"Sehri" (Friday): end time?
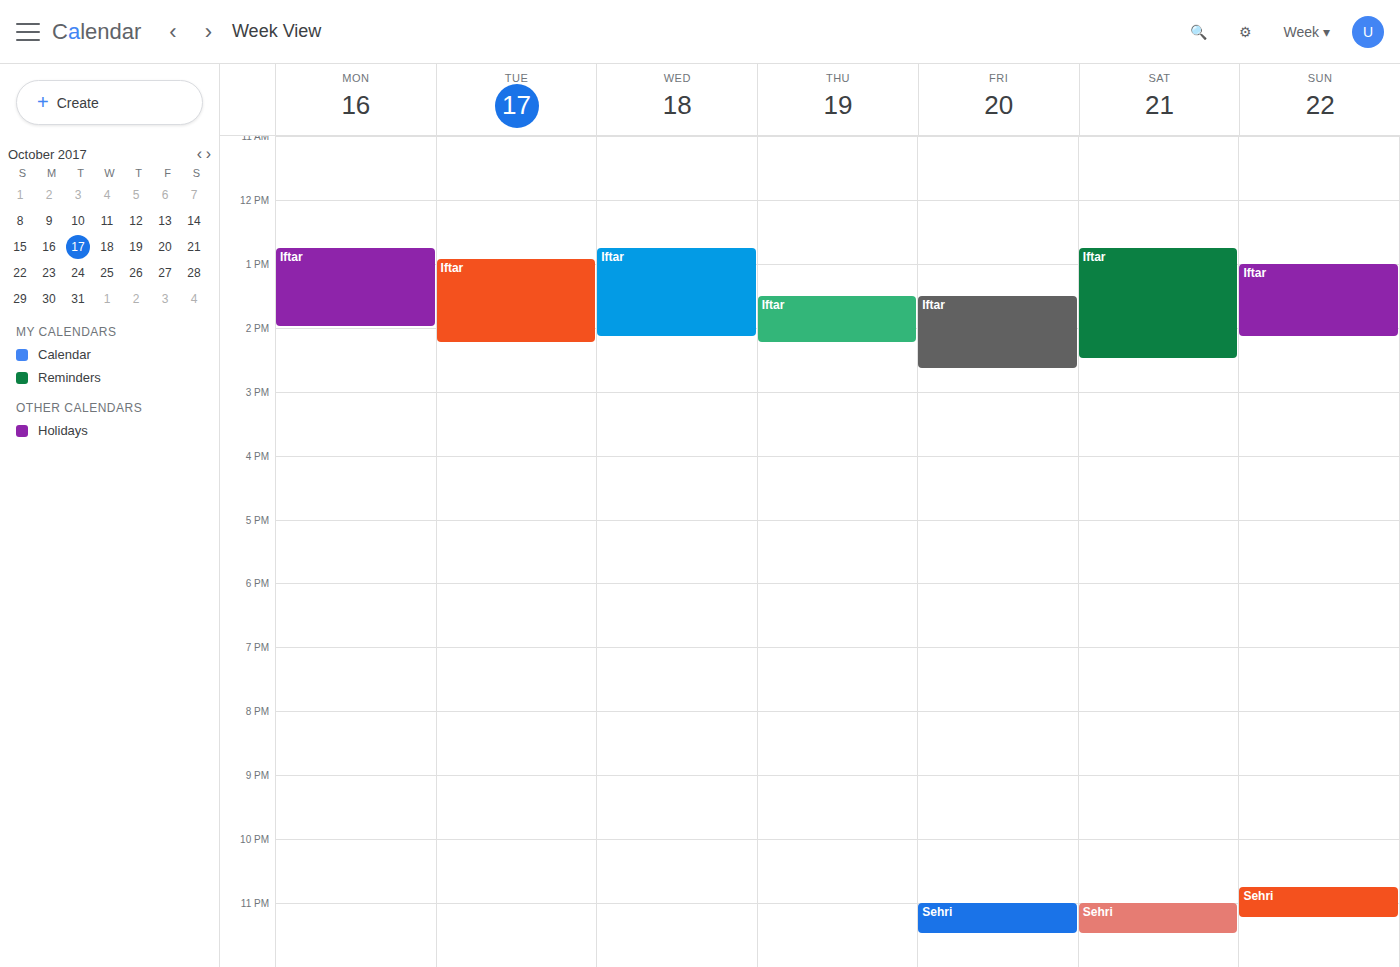
11:30 PM